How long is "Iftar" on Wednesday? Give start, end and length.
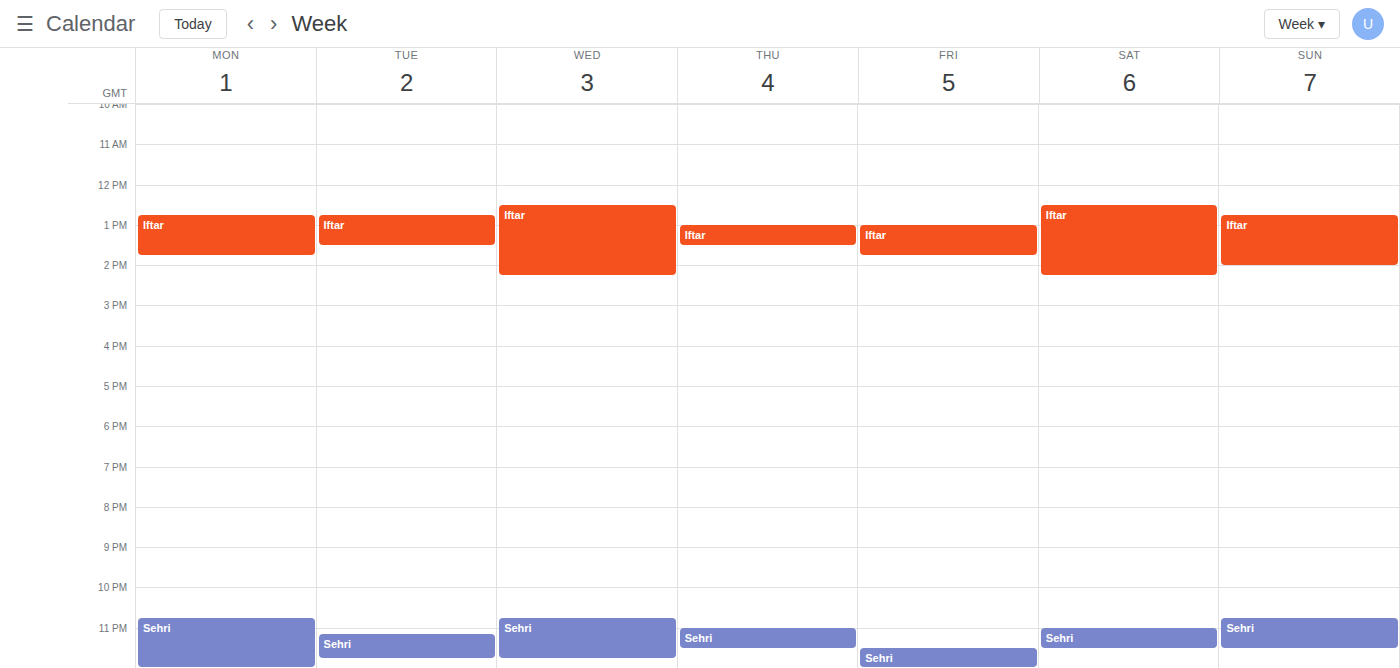
12:30 PM to 2:15 PM, 1 hour 45 minutes